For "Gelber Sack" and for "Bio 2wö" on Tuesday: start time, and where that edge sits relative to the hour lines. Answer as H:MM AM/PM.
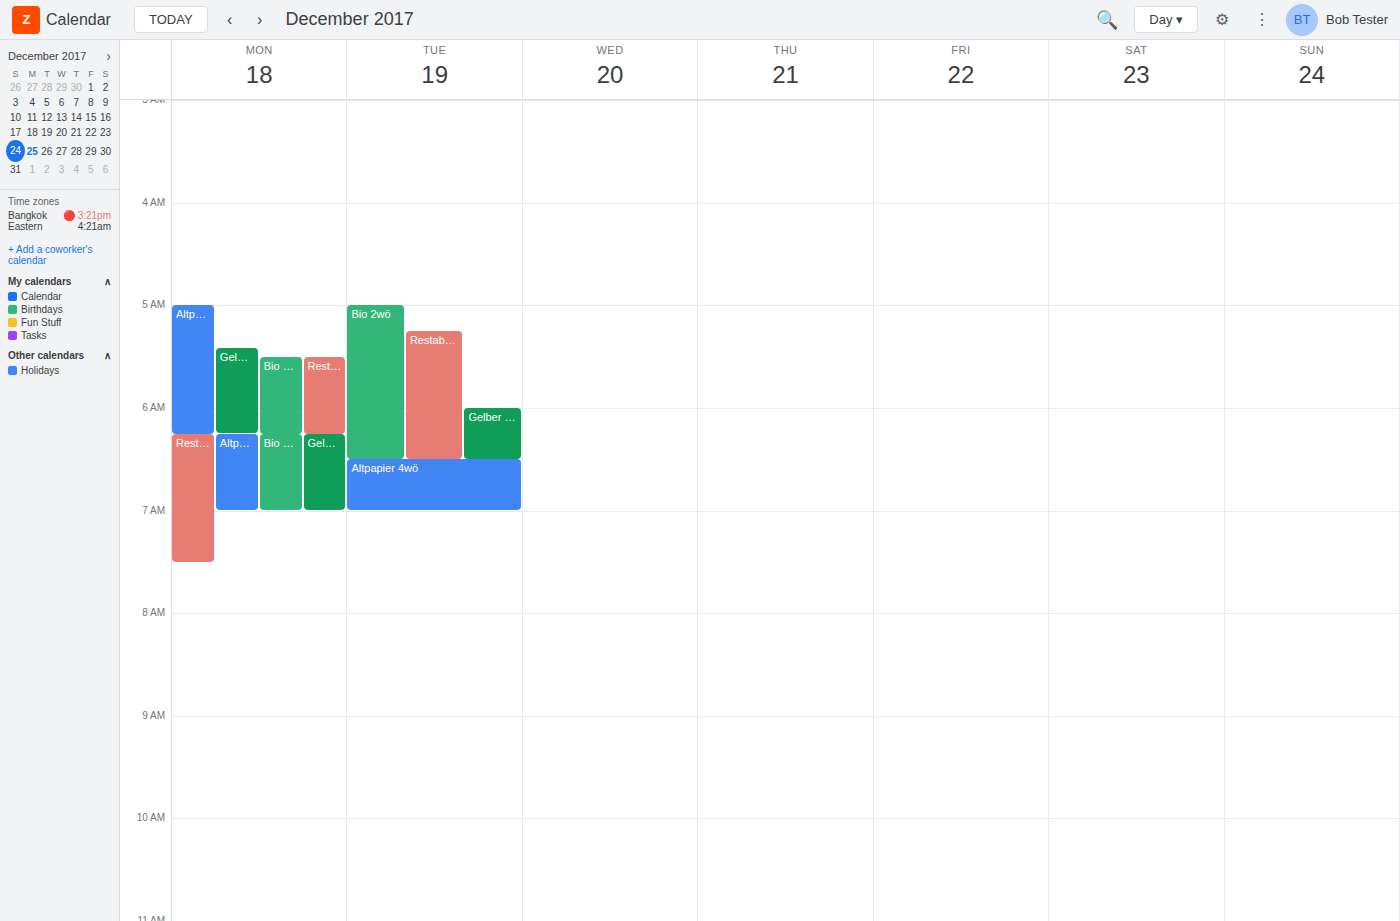
"Gelber Sack": 6:00 AM, exactly on the 6 AM line. "Bio 2wö": 5:00 AM, exactly on the 5 AM line.